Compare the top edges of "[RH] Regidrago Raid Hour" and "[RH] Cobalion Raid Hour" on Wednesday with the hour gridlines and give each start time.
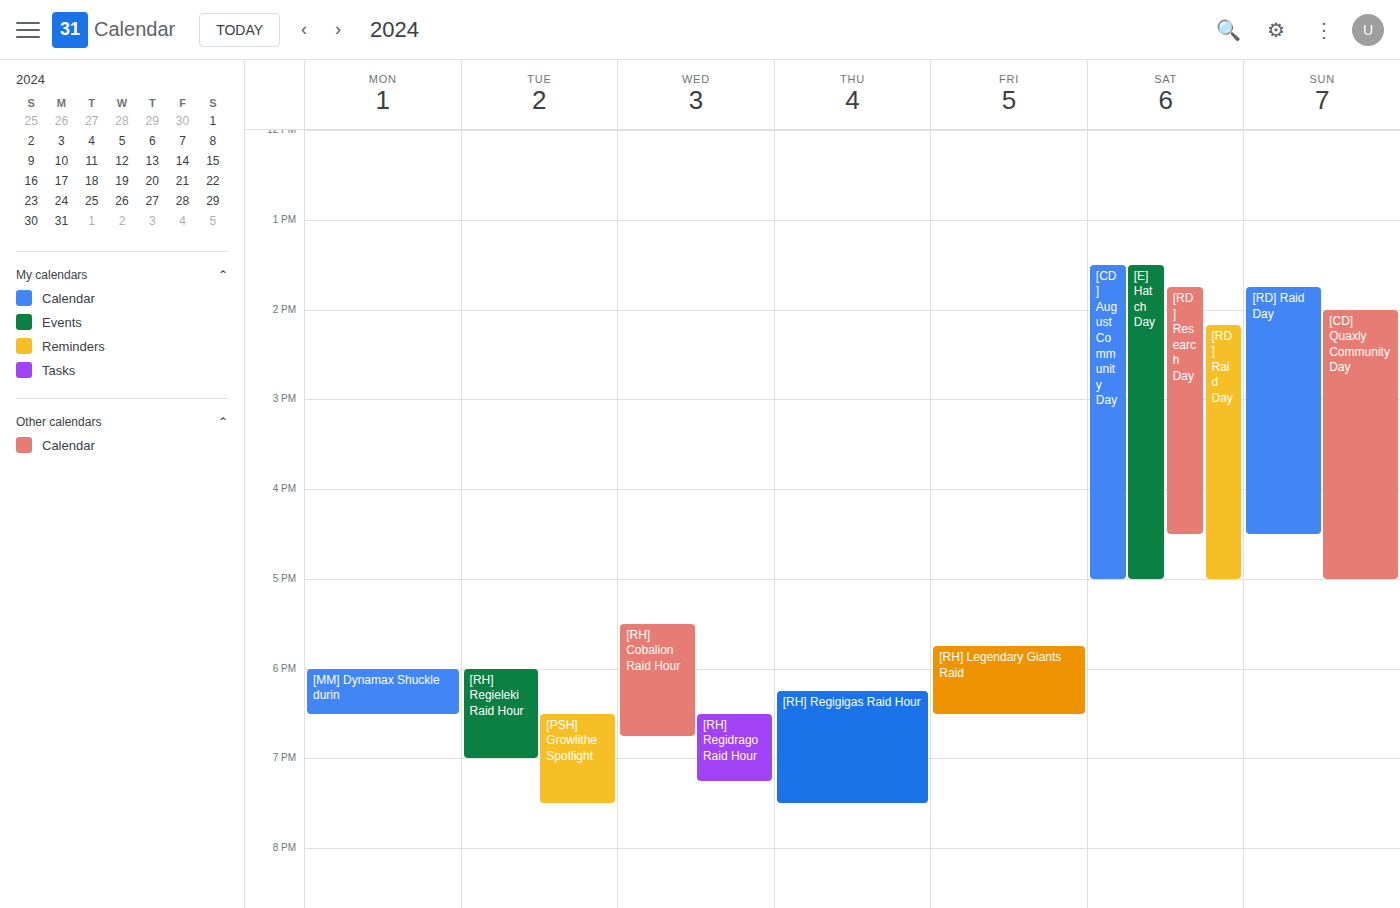
"[RH] Regidrago Raid Hour": 6:30 PM, halfway between the 6 PM and 7 PM lines. "[RH] Cobalion Raid Hour": 5:30 PM, halfway between the 5 PM and 6 PM lines.